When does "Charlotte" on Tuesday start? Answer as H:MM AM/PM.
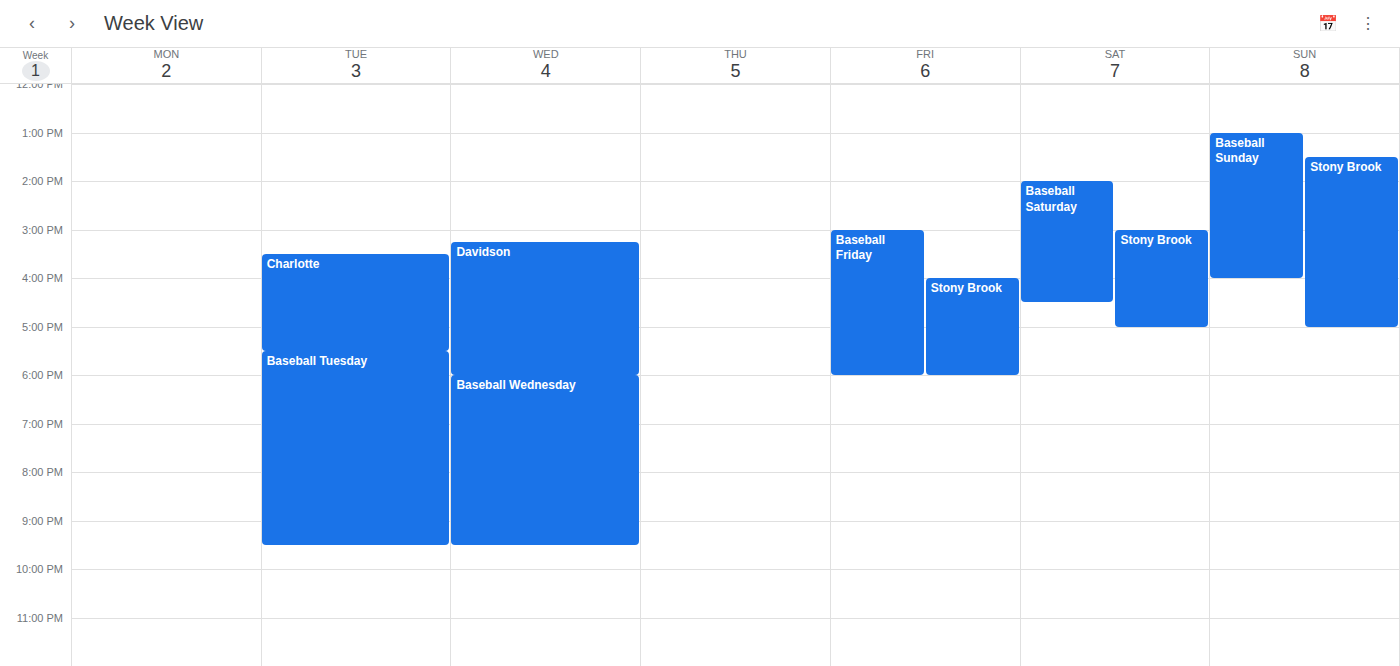
3:30 PM